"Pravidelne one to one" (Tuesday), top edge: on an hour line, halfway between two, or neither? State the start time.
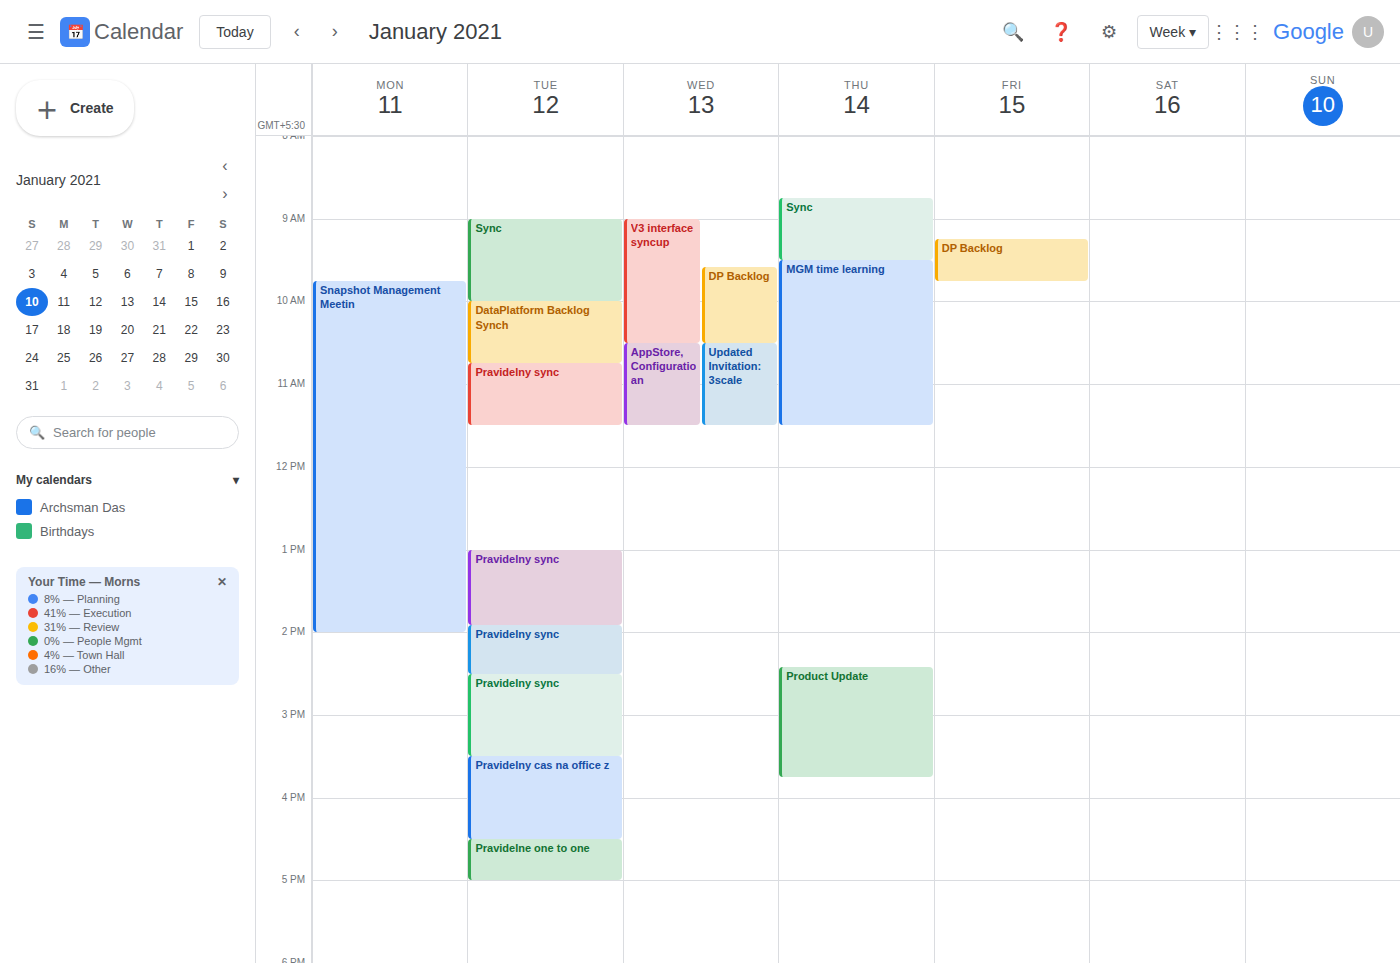
4:30 PM -- halfway between the 4 PM and 5 PM lines.